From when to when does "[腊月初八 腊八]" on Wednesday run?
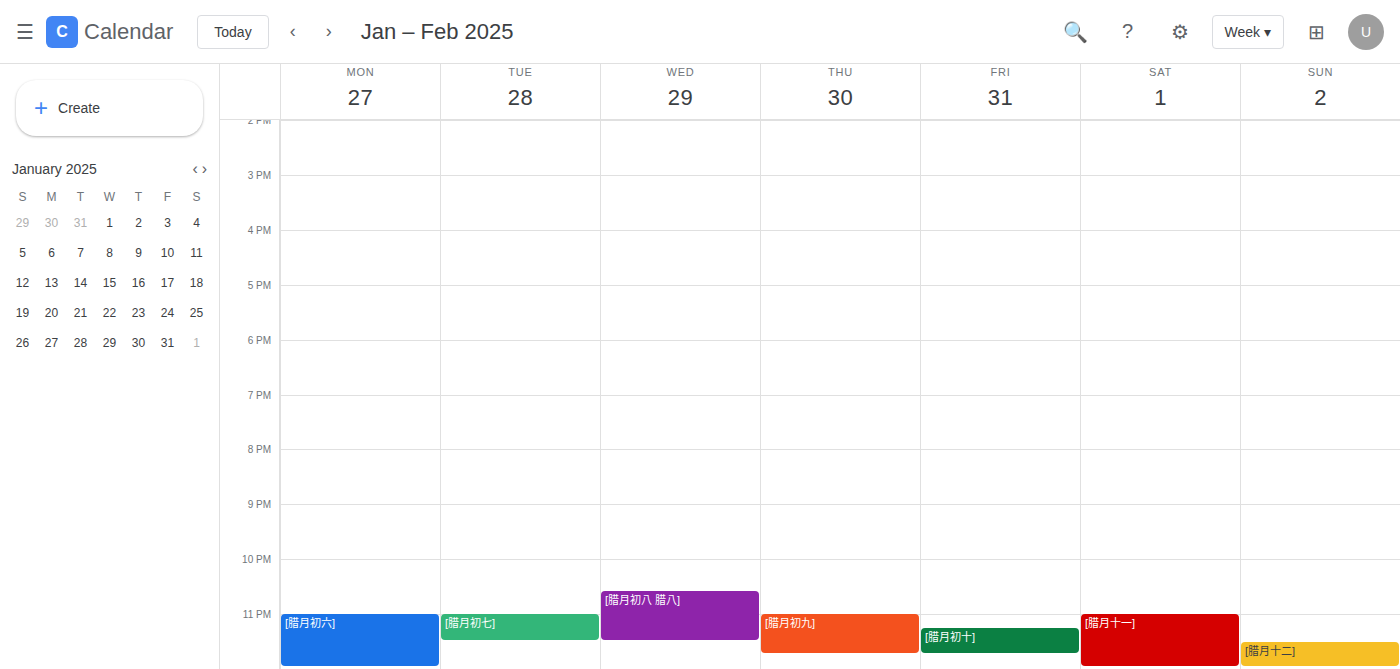
10:35 PM to 11:30 PM